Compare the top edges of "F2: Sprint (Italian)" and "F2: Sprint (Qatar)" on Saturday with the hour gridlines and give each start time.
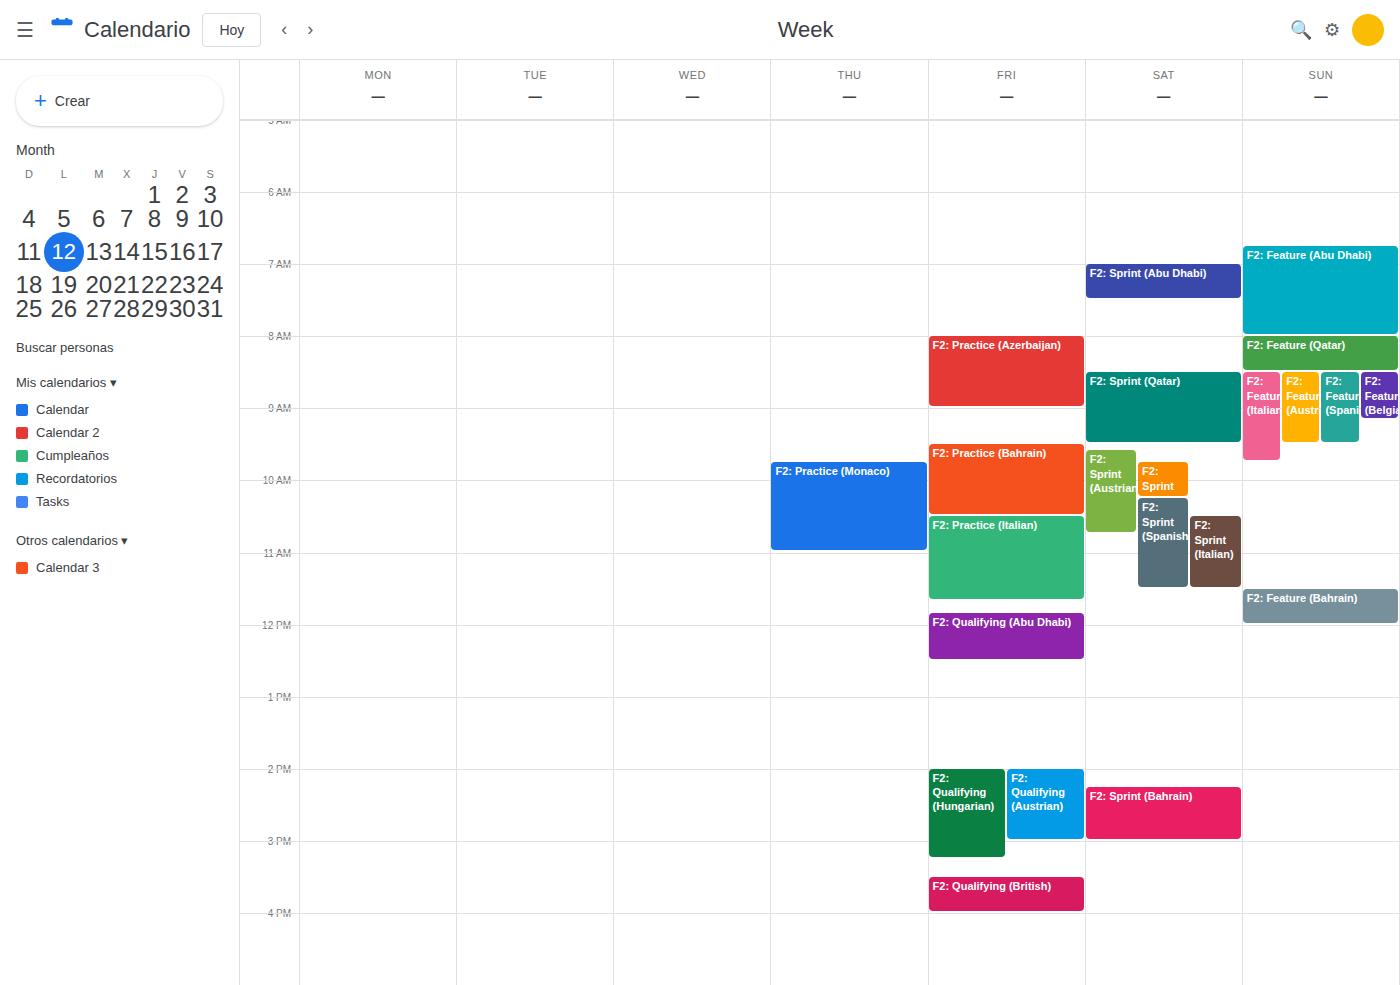
"F2: Sprint (Italian)": 10:30 AM, halfway between the 10 AM and 11 AM lines. "F2: Sprint (Qatar)": 8:30 AM, halfway between the 8 AM and 9 AM lines.